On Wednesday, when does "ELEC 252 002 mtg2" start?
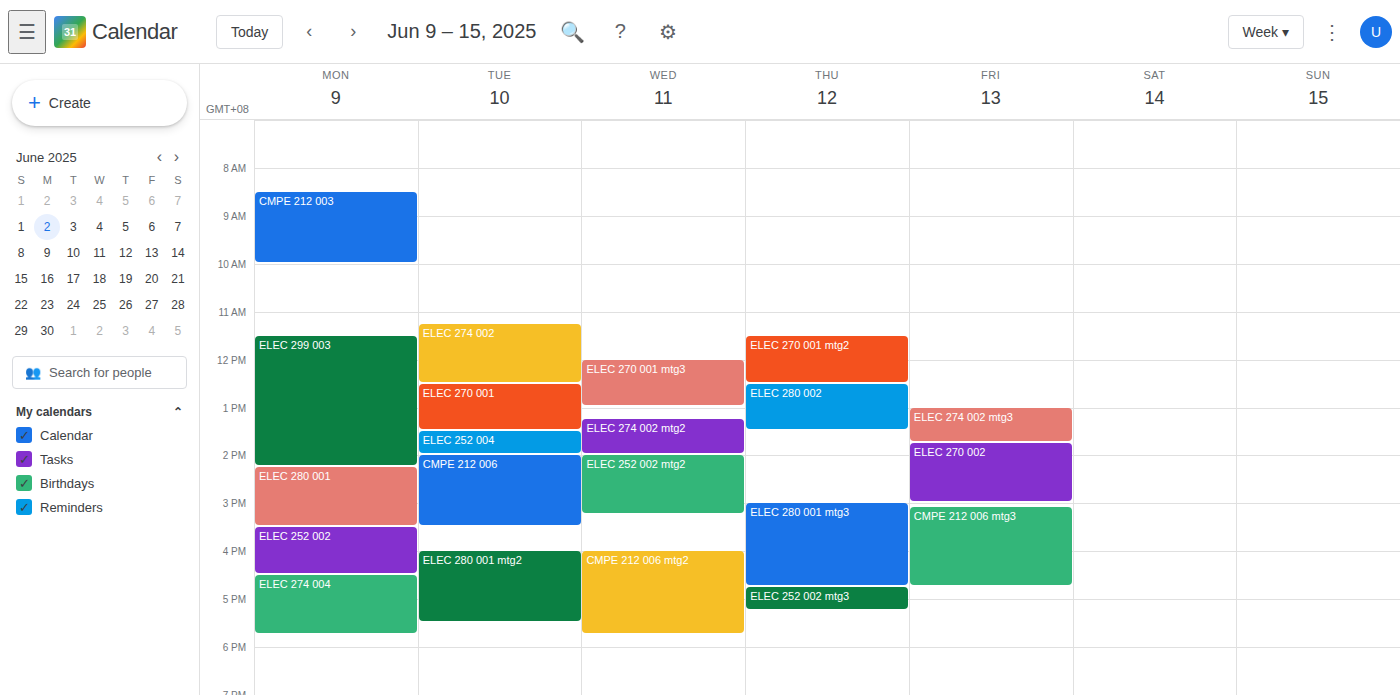
2:00 PM